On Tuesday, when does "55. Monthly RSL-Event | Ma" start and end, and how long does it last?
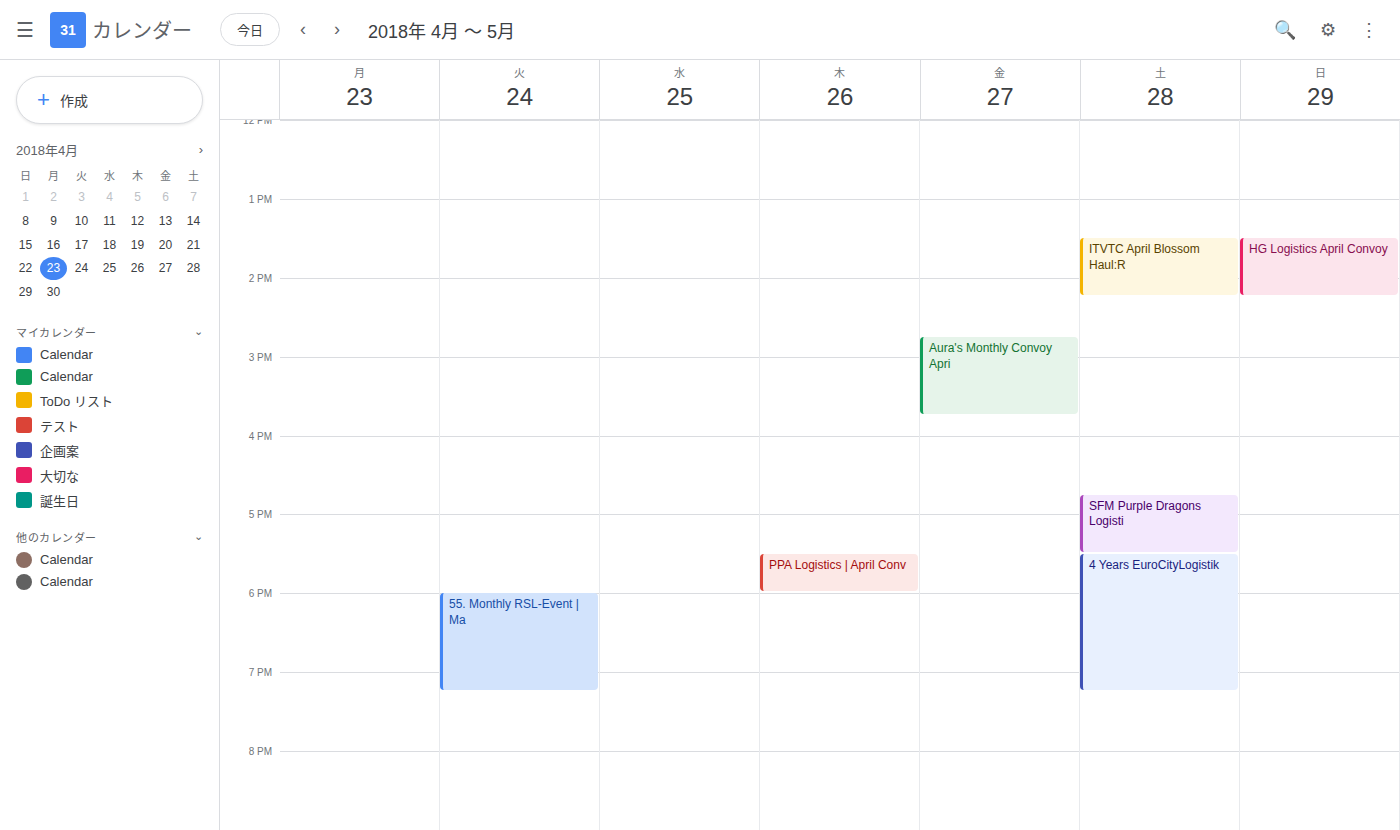
6:00 PM to 7:15 PM, 1 hour 15 minutes